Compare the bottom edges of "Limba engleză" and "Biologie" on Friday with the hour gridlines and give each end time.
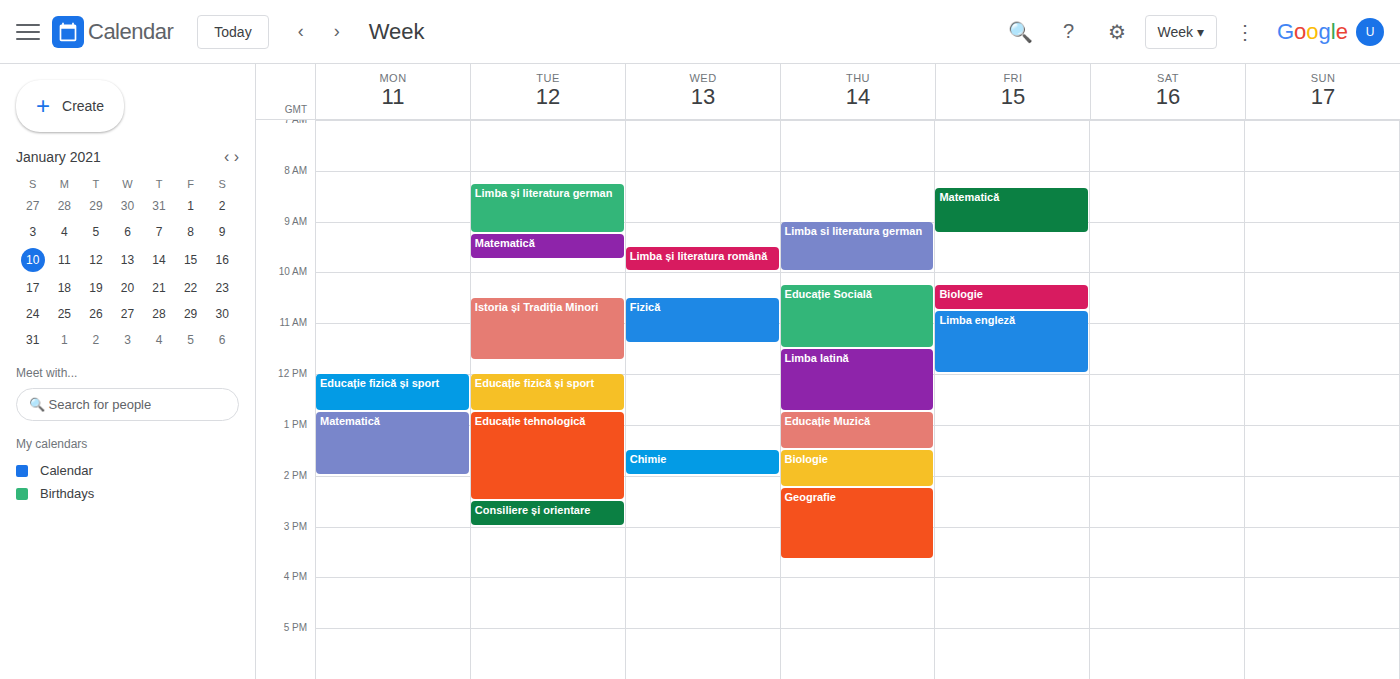
"Limba engleză": 12:00 PM, exactly on the 12 PM line. "Biologie": 10:45 AM, neither: three quarters of the way from the 10 AM line to the 11 AM line.